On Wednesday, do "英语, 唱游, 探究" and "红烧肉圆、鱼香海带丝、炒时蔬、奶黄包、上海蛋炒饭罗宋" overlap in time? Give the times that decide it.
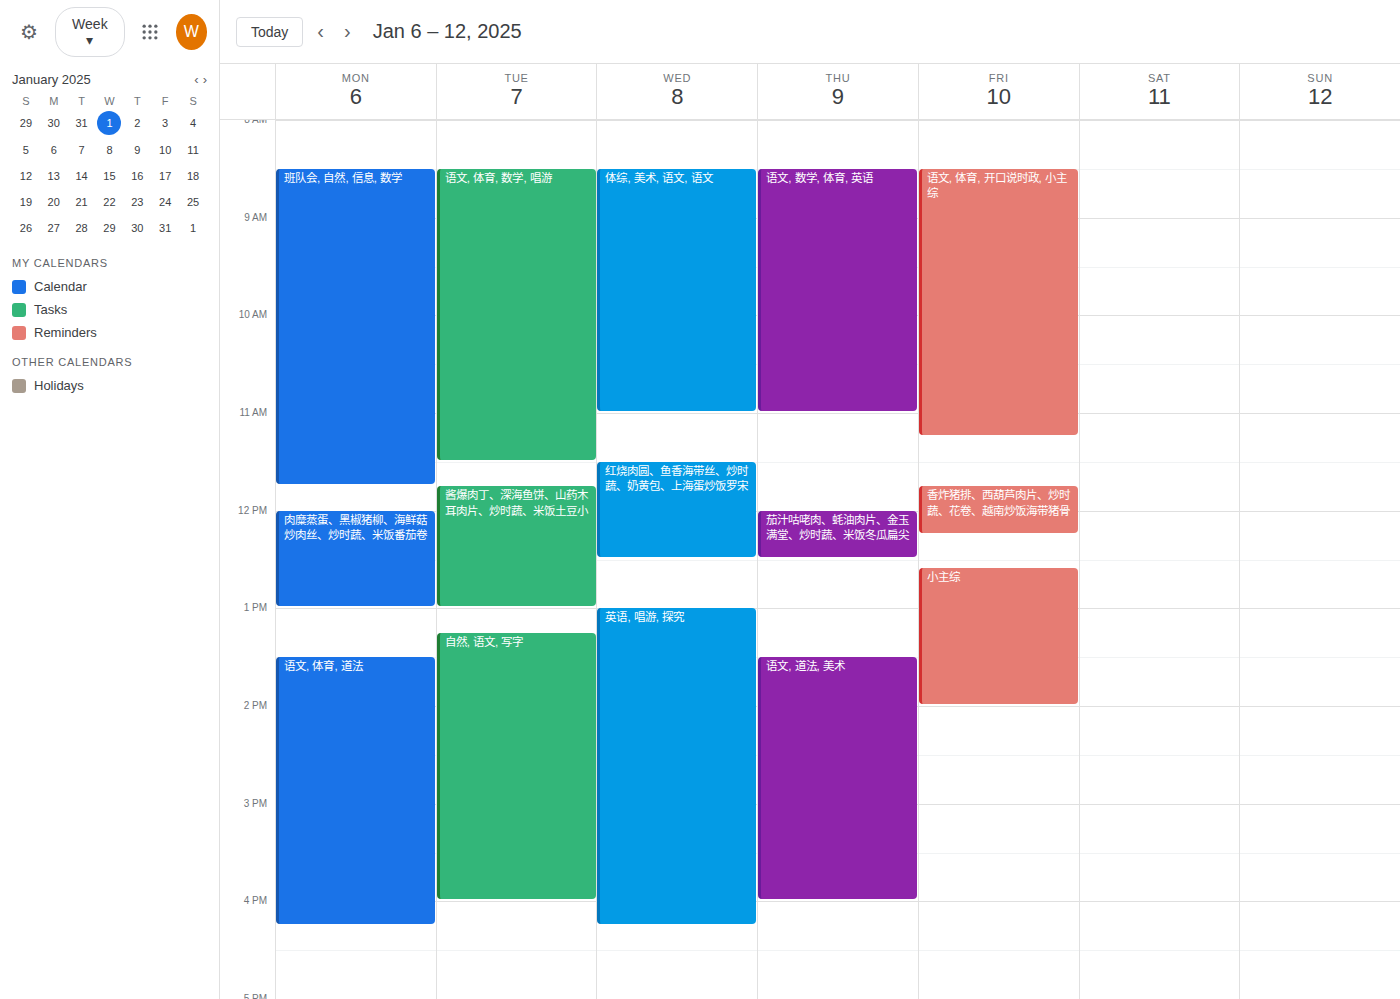
"红烧肉圆、鱼香海带丝、炒时蔬、奶黄包、上海蛋炒饭罗宋" ends at 12:30 PM and "英语, 唱游, 探究" starts at 1:00 PM -- no overlap.